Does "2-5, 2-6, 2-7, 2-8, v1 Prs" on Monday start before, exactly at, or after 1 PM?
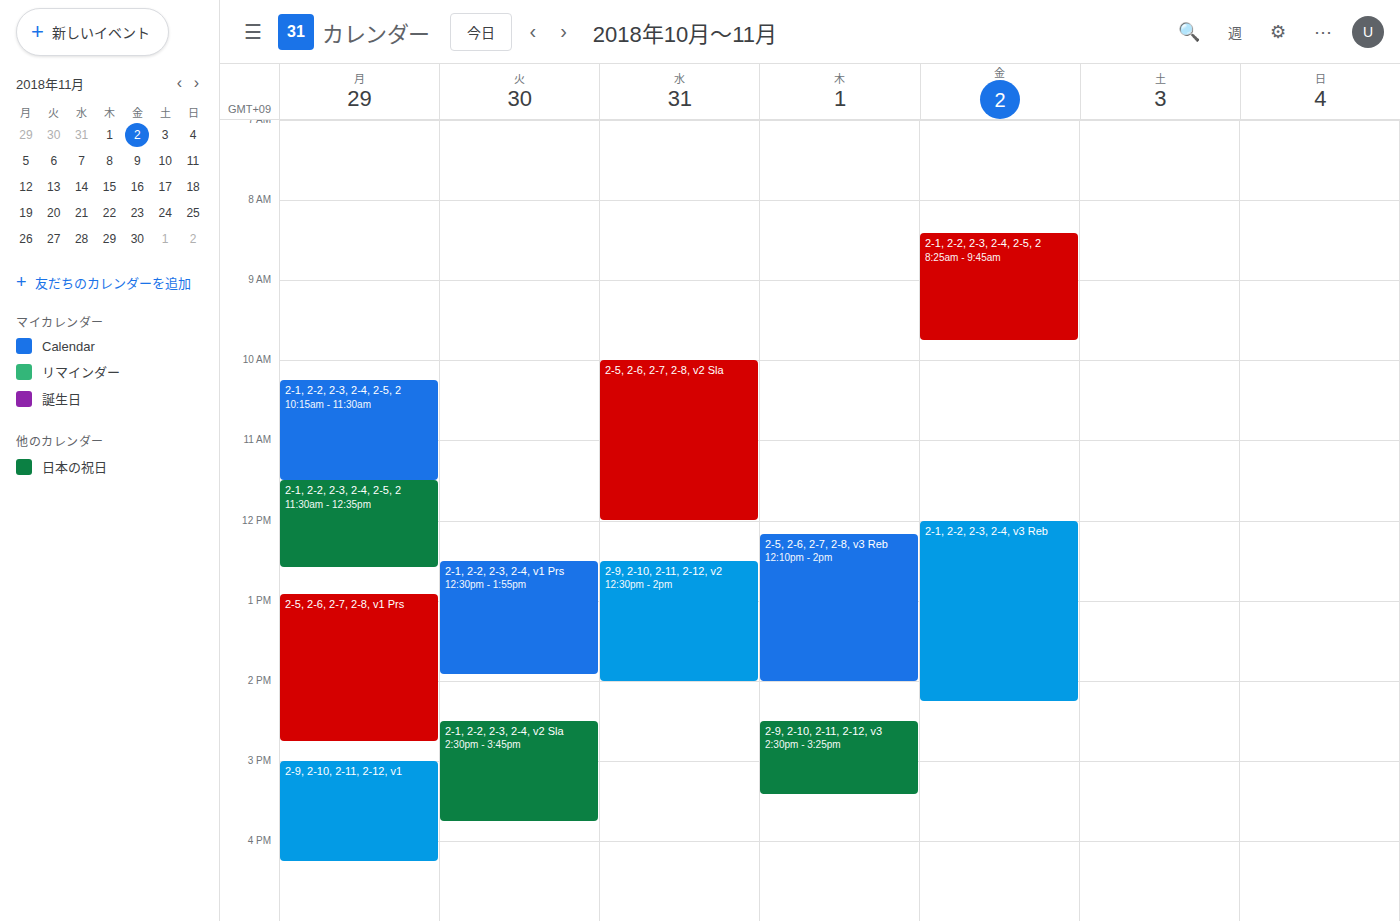
12:55 PM -- before 1 PM, 5 minutes above the 1 PM line.